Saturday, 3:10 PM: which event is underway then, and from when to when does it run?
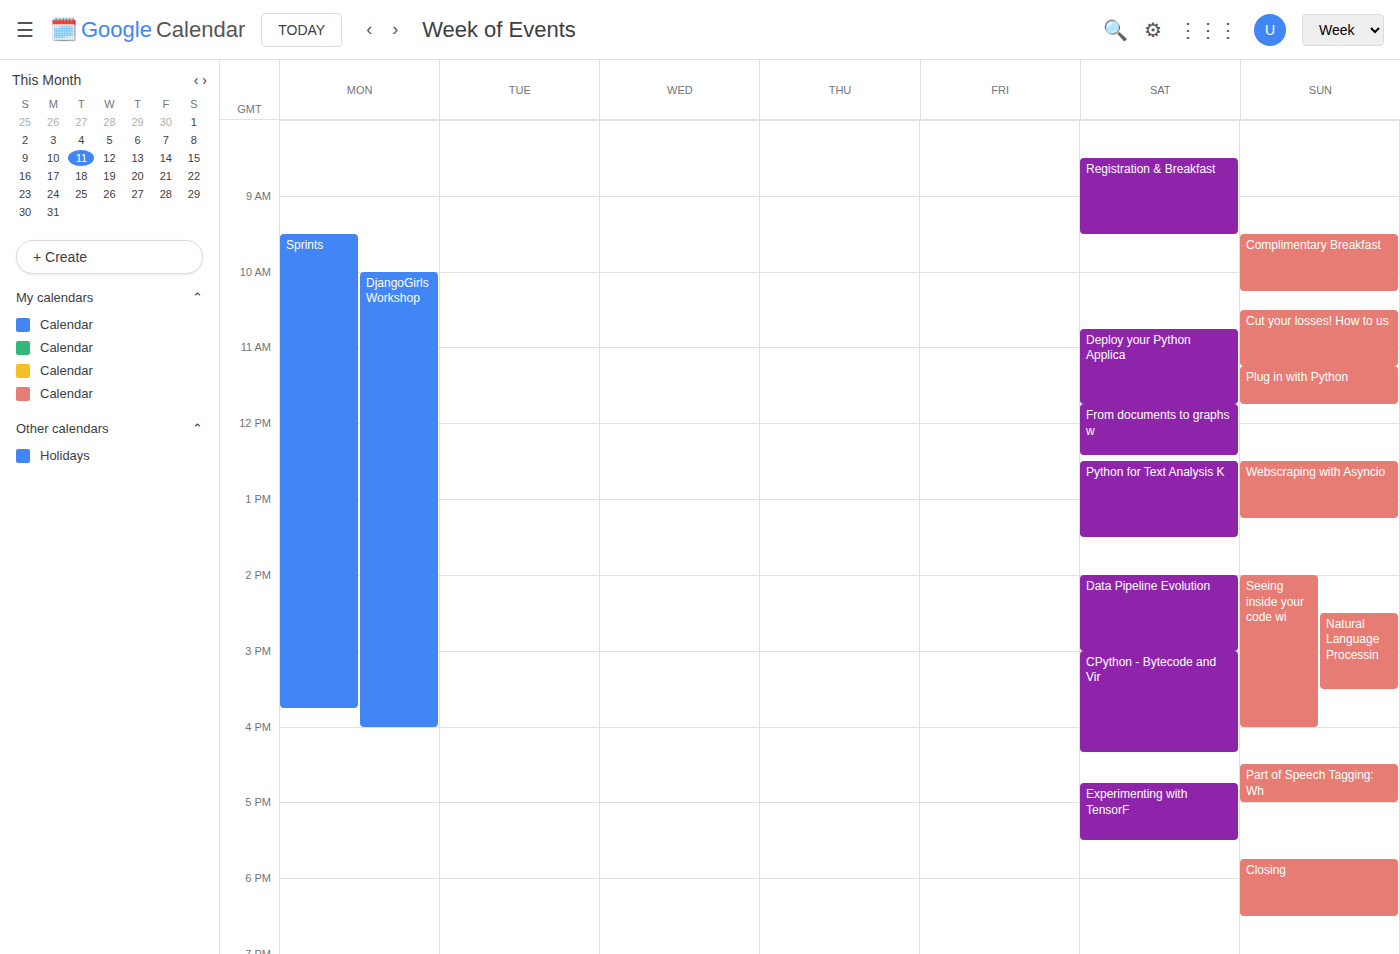
"CPython - Bytecode and Vir", 3:00 PM to 4:20 PM